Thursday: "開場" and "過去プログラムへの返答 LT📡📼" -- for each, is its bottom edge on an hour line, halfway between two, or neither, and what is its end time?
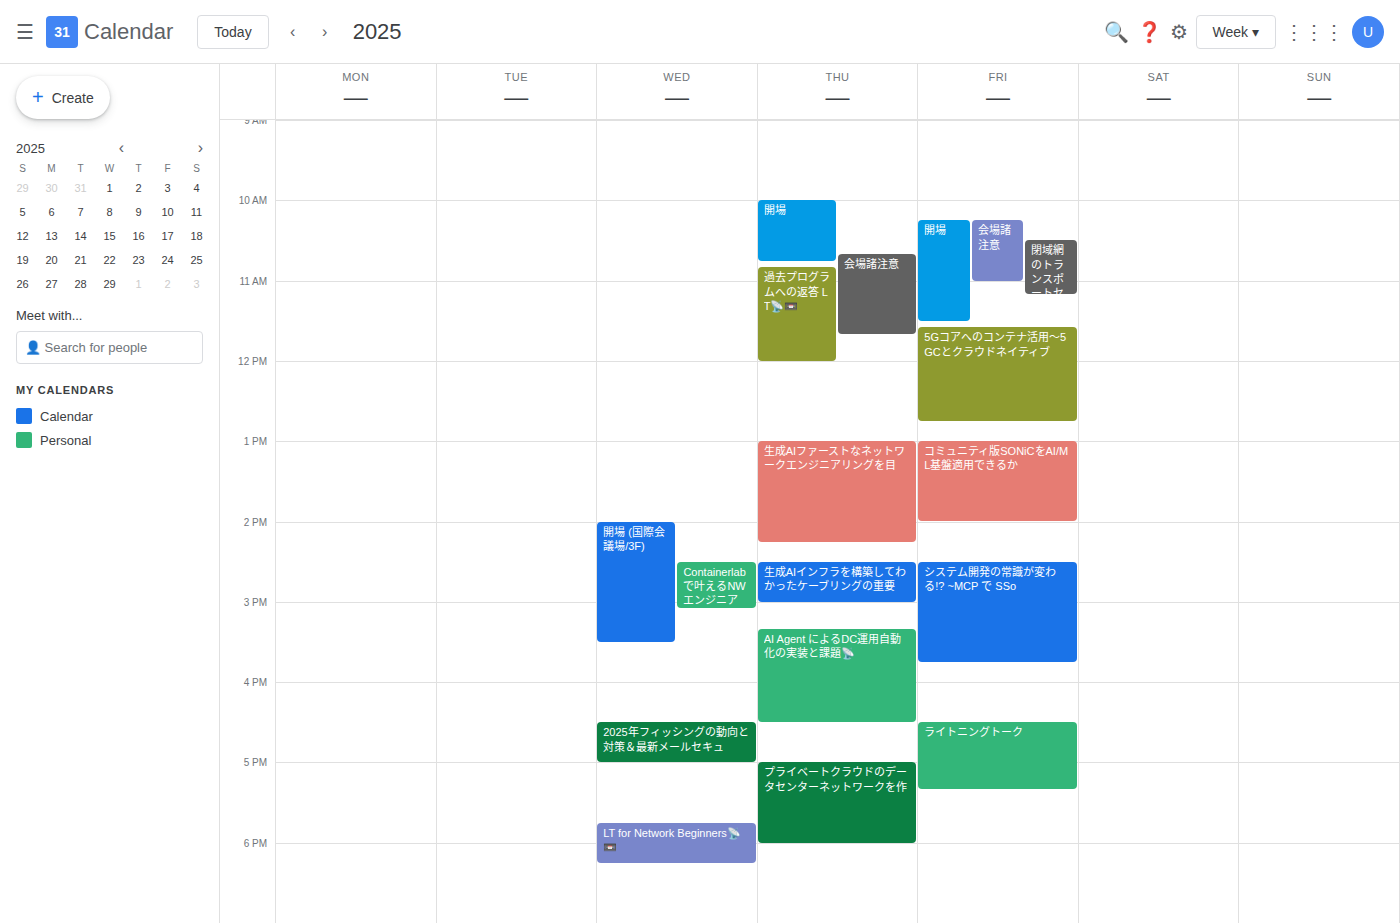
"開場": 10:45 AM, neither: three quarters of the way from the 10 AM line to the 11 AM line. "過去プログラムへの返答 LT📡📼": 12:00 PM, exactly on the 12 PM line.